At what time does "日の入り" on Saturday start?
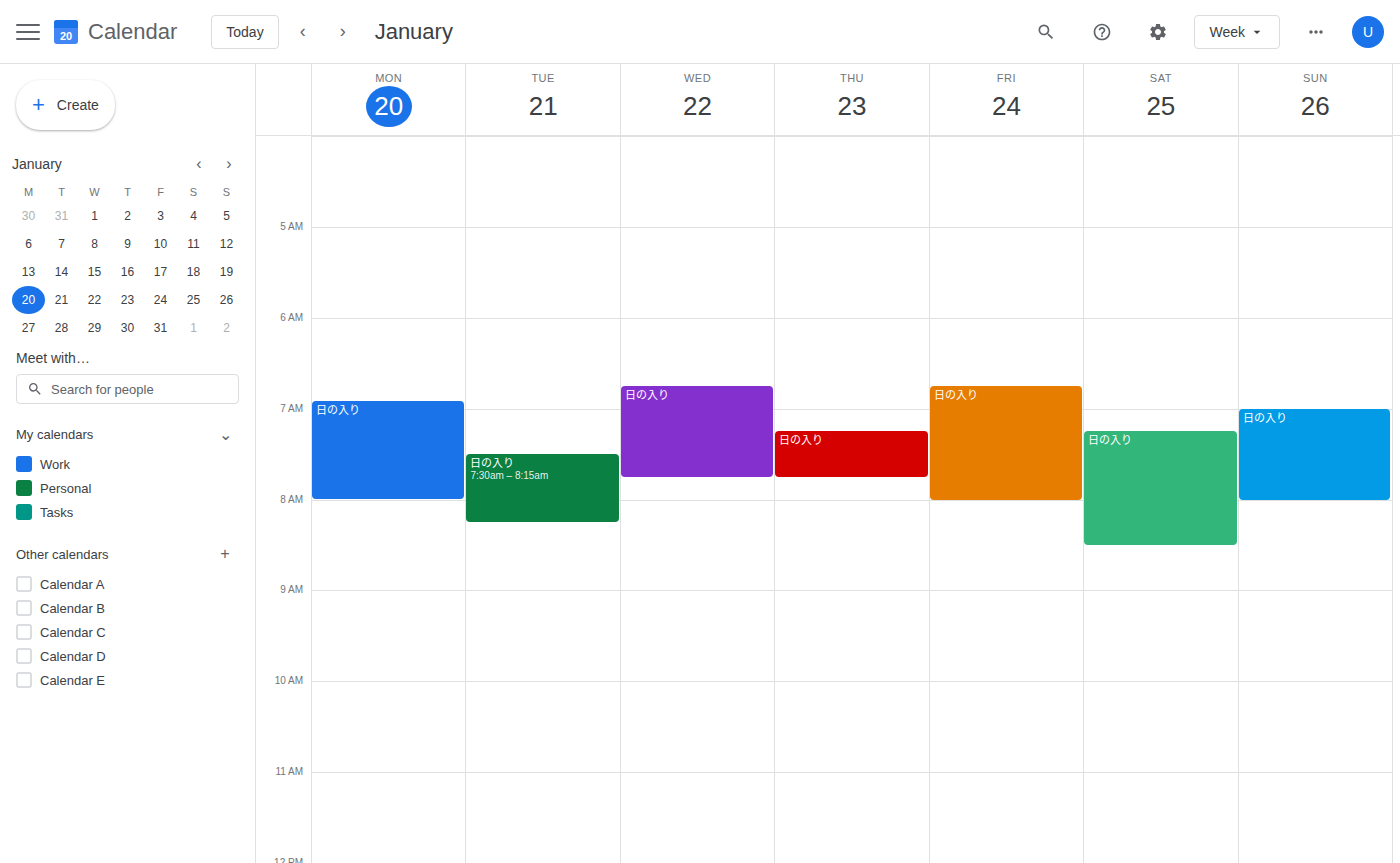
7:15 AM